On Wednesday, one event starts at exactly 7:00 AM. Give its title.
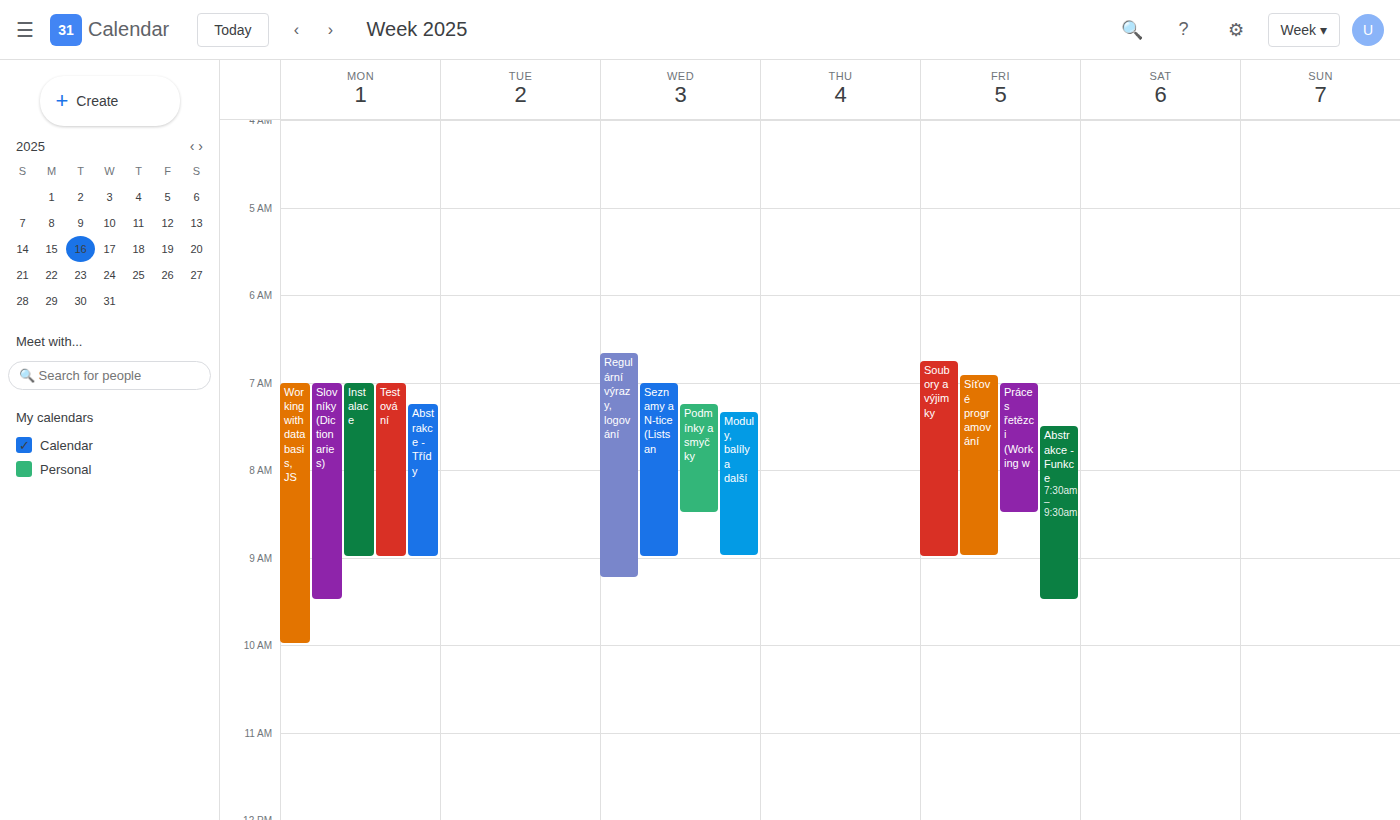
"Seznamy a N-tice (Lists an"